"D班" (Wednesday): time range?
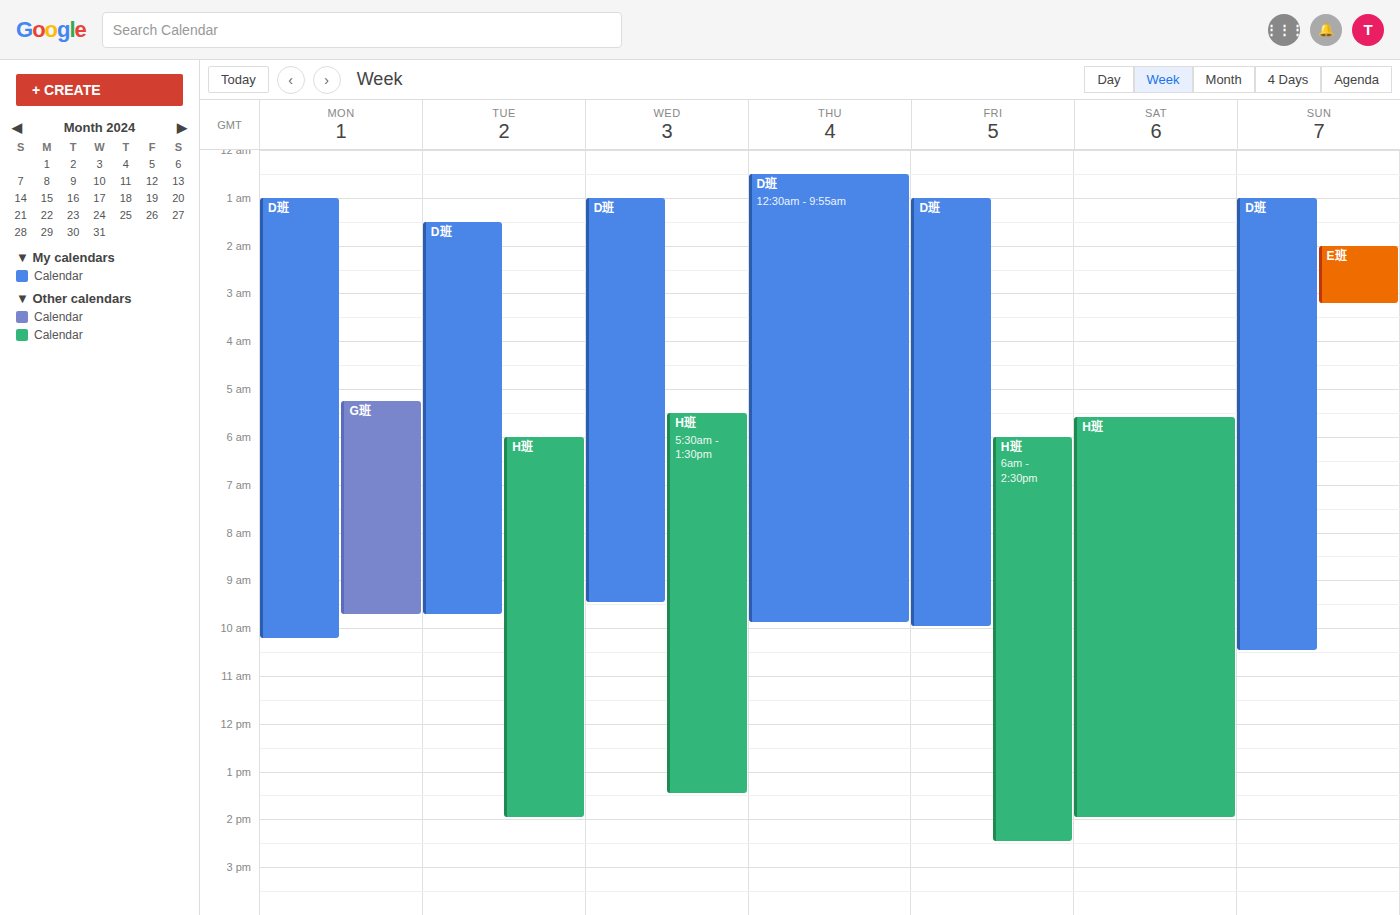
01:00 to 09:30